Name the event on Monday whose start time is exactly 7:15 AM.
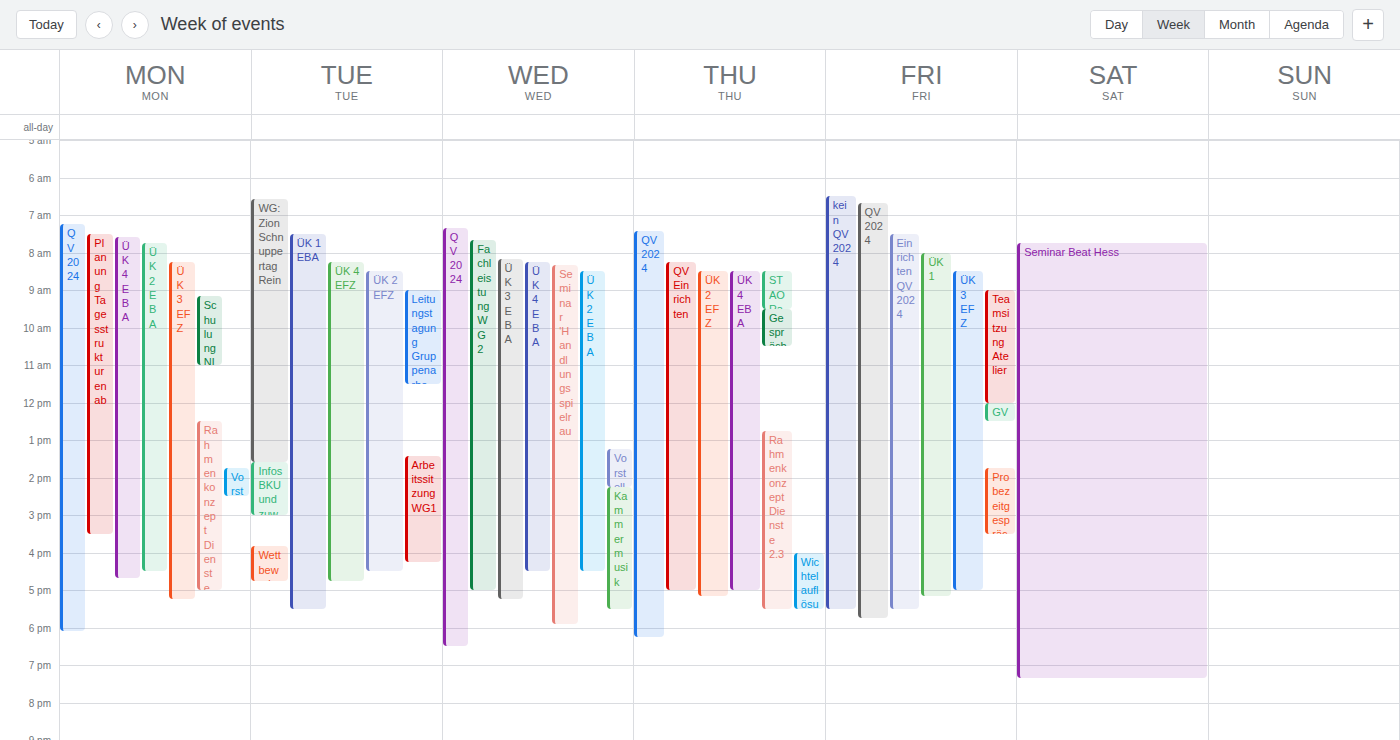
"QV 2024"